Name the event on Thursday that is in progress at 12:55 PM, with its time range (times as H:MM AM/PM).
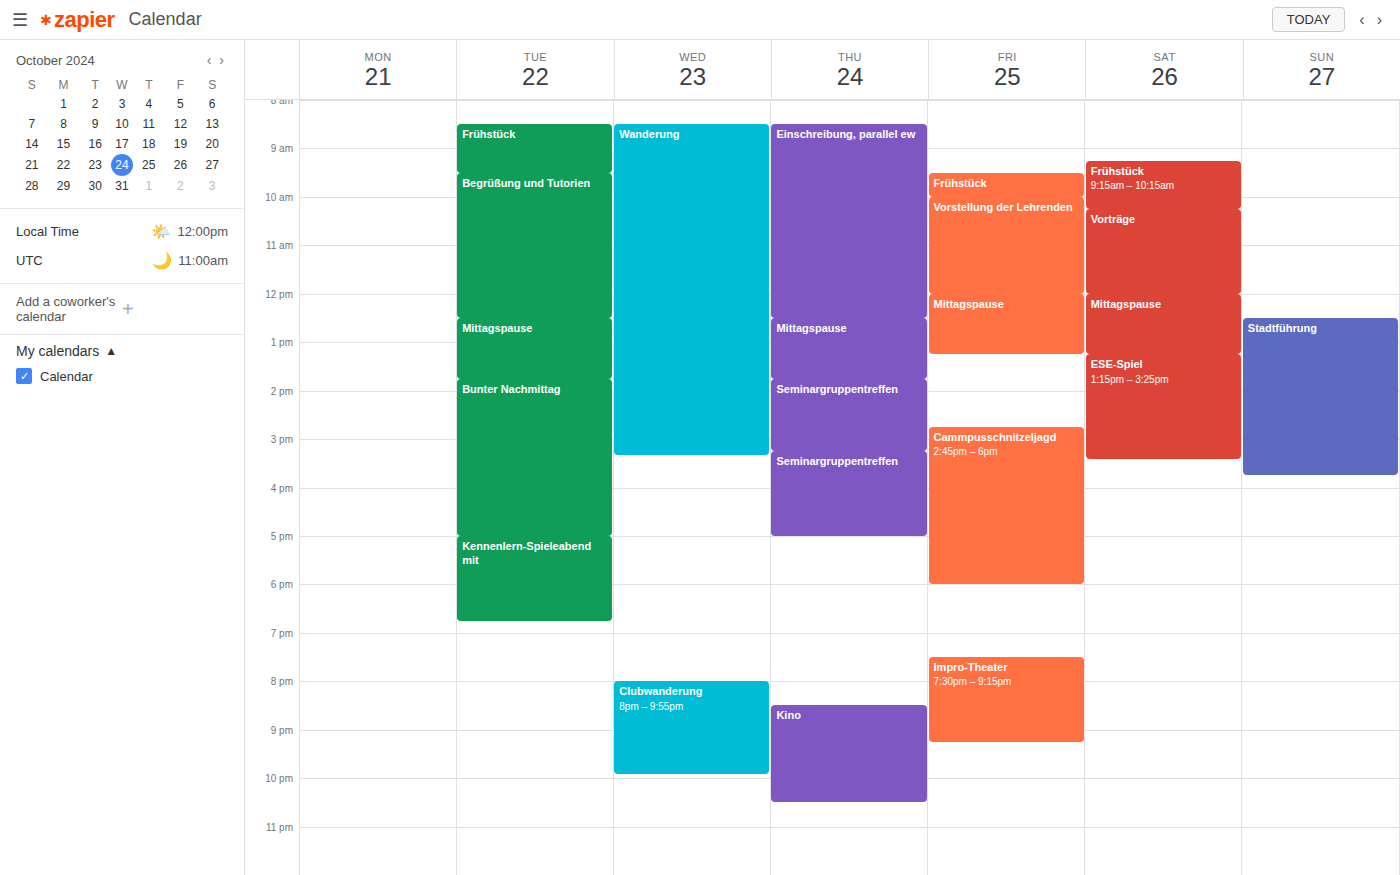
"Mittagspause", 12:30 PM to 1:45 PM